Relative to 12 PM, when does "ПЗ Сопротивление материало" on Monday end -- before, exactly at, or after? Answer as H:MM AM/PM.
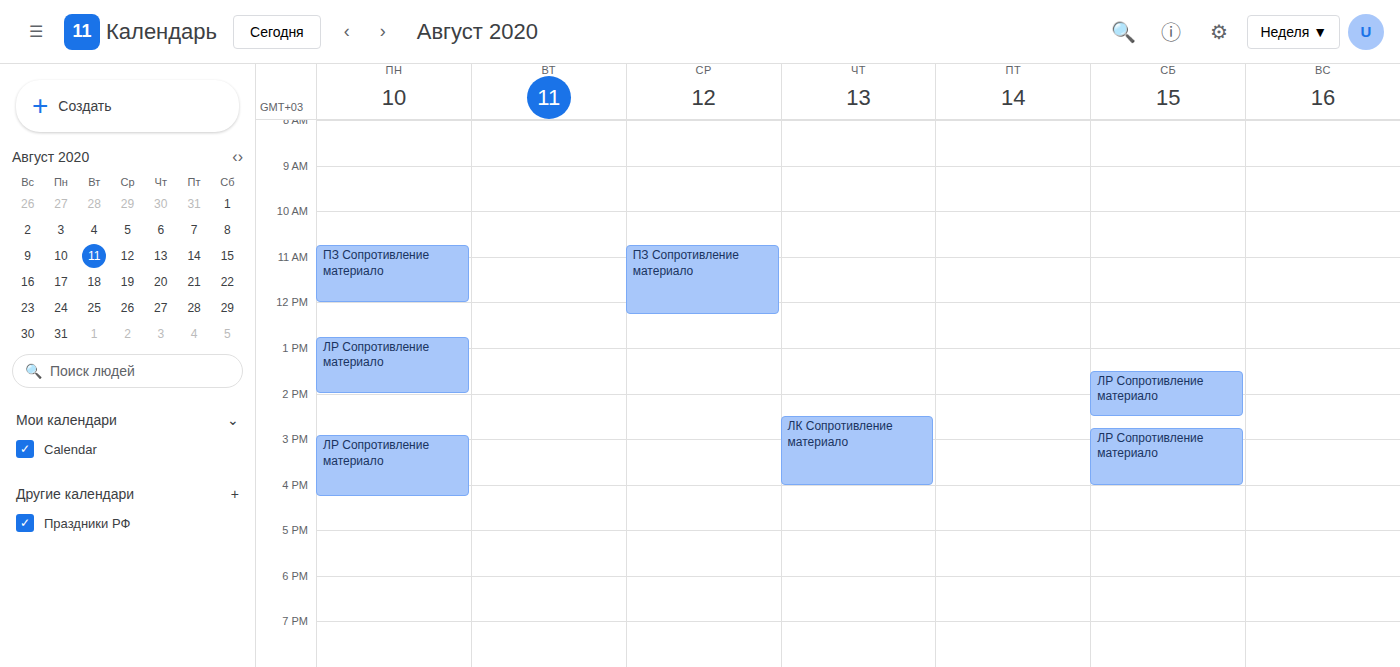
12:00 PM -- exactly at 12 PM, on the 12 PM line.